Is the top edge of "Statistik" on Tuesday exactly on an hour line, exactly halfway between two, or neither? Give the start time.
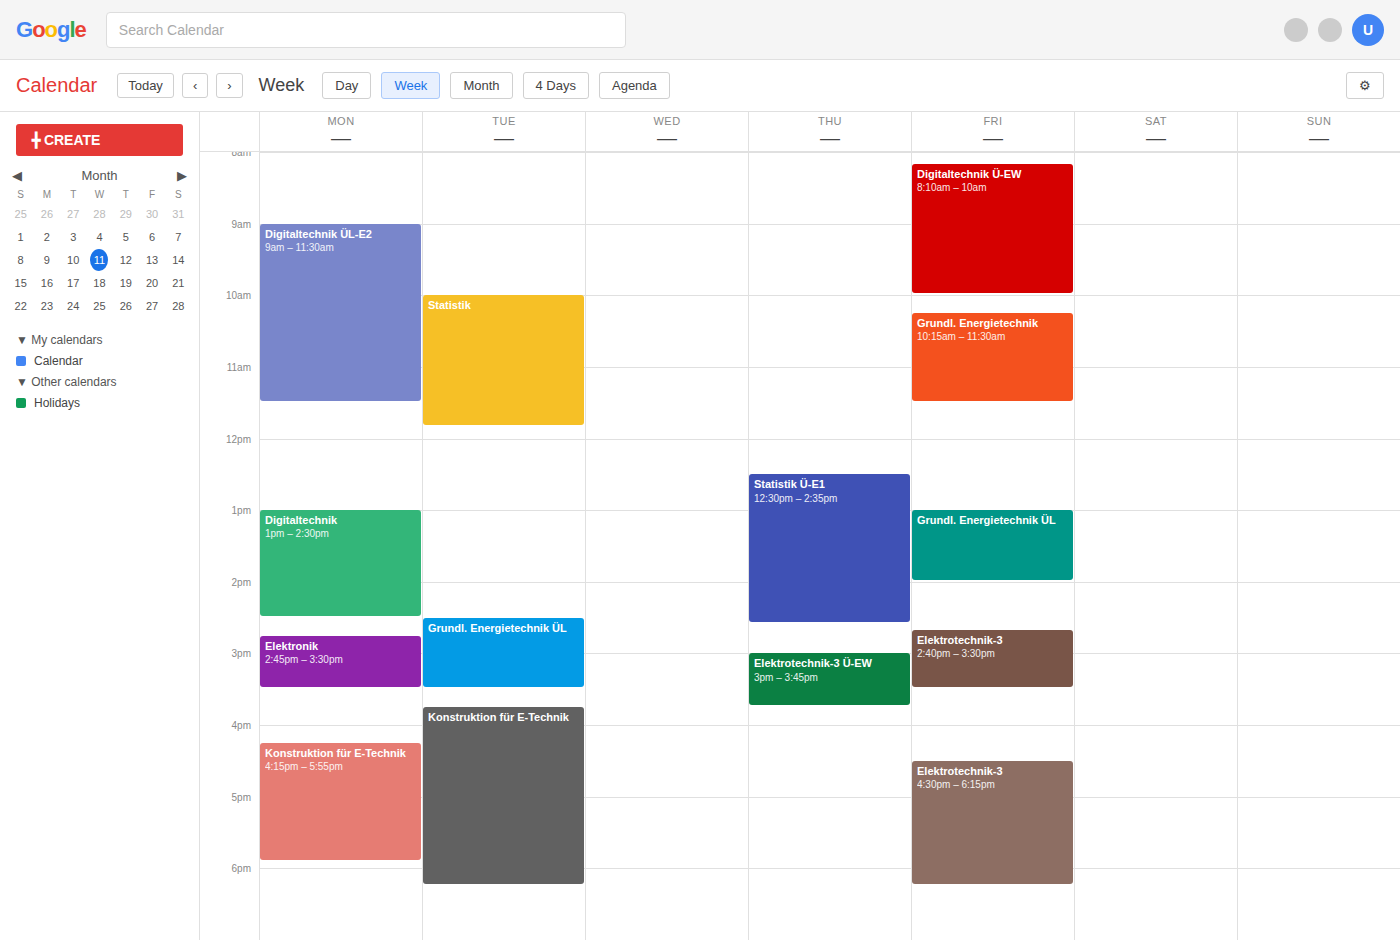
10:00 AM -- exactly on the 10 AM line.